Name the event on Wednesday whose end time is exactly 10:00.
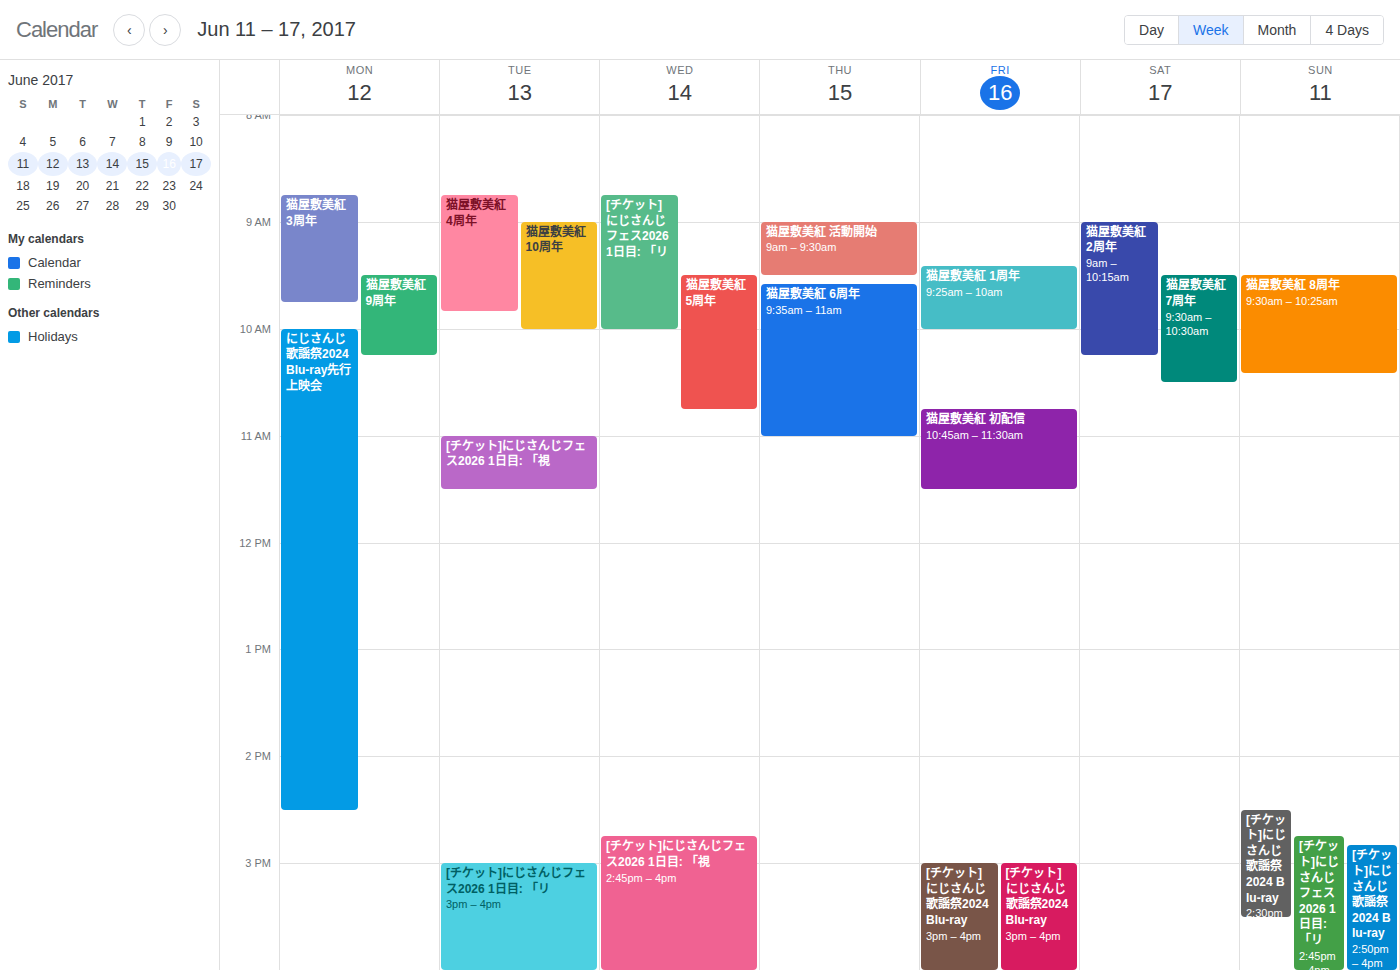
"[チケット]にじさんじフェス2026 1日目: 「リ"